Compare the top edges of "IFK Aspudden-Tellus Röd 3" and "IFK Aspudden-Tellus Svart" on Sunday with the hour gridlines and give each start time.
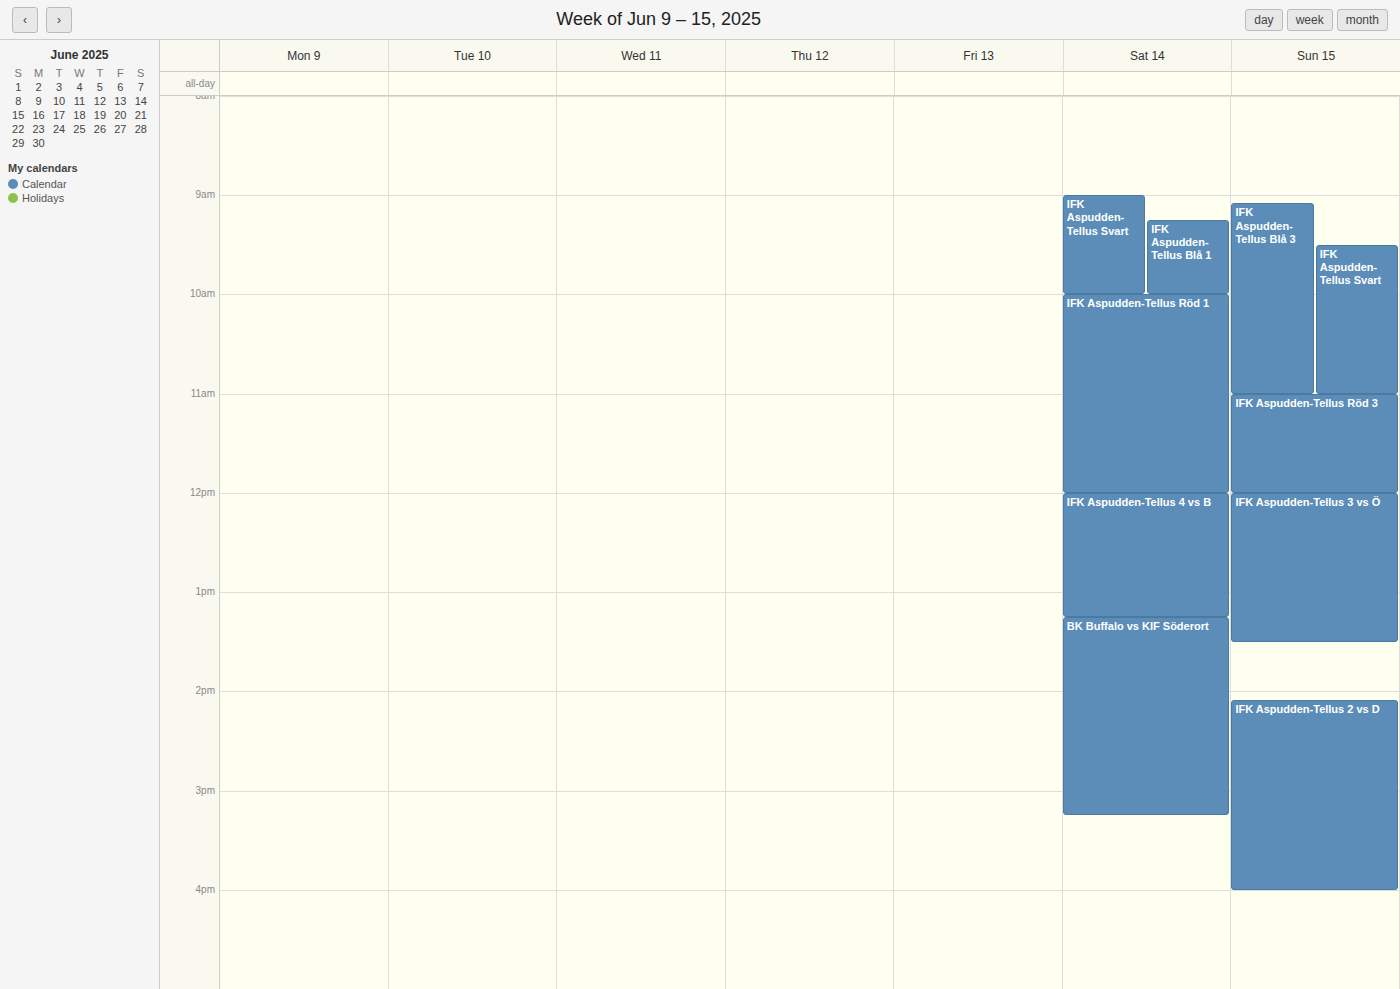
"IFK Aspudden-Tellus Röd 3": 11:00 AM, exactly on the 11 AM line. "IFK Aspudden-Tellus Svart": 9:30 AM, halfway between the 9 AM and 10 AM lines.